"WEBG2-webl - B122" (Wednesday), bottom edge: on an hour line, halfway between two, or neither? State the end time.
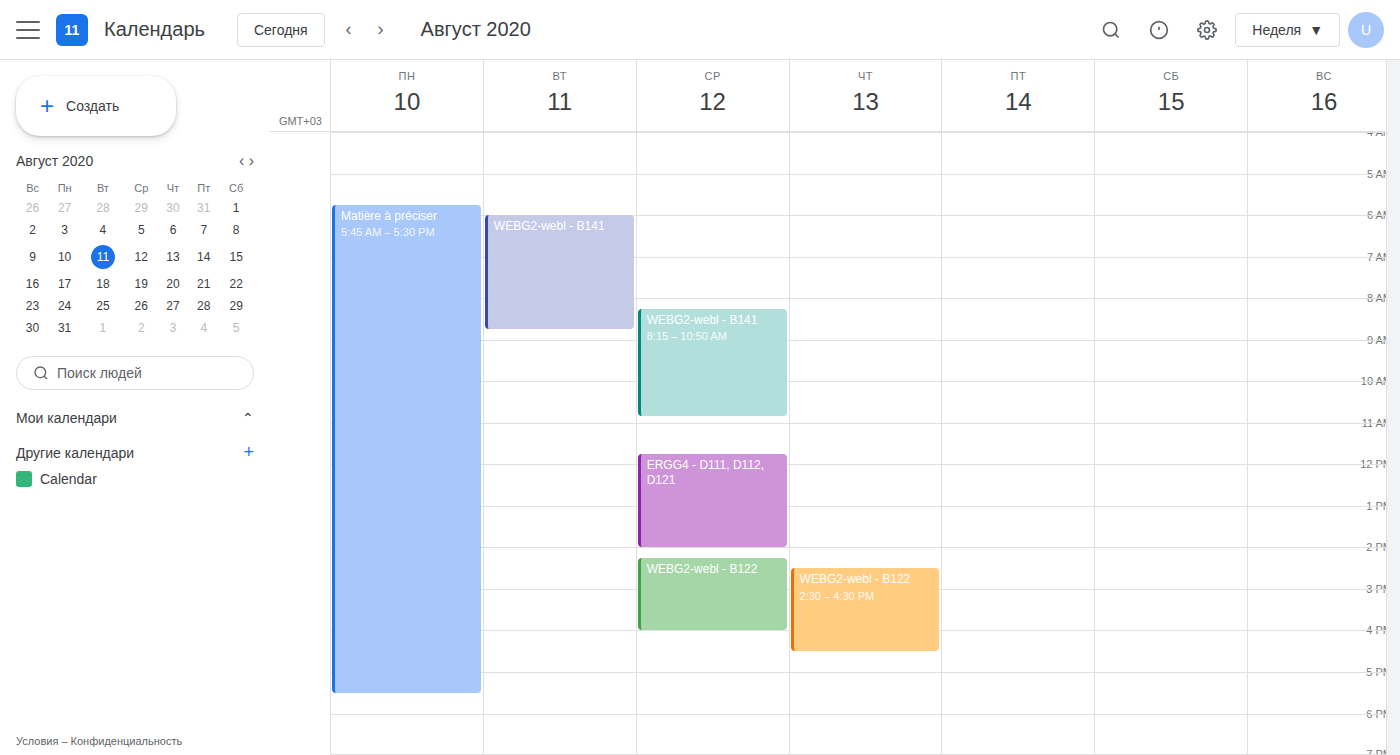
4:00 PM -- exactly on the 4 PM line.